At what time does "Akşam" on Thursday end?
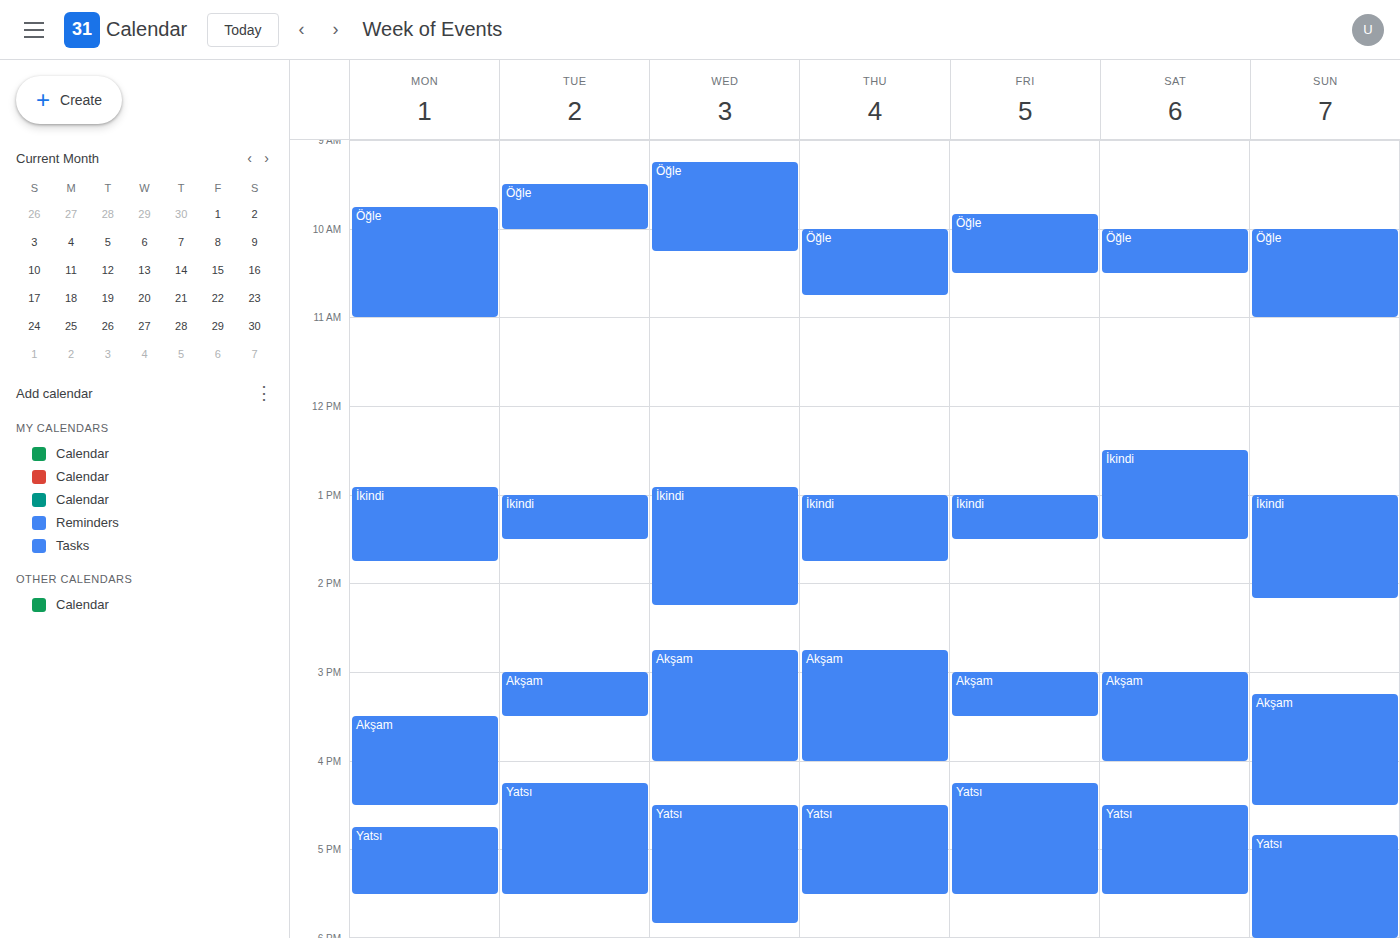
4:00 PM